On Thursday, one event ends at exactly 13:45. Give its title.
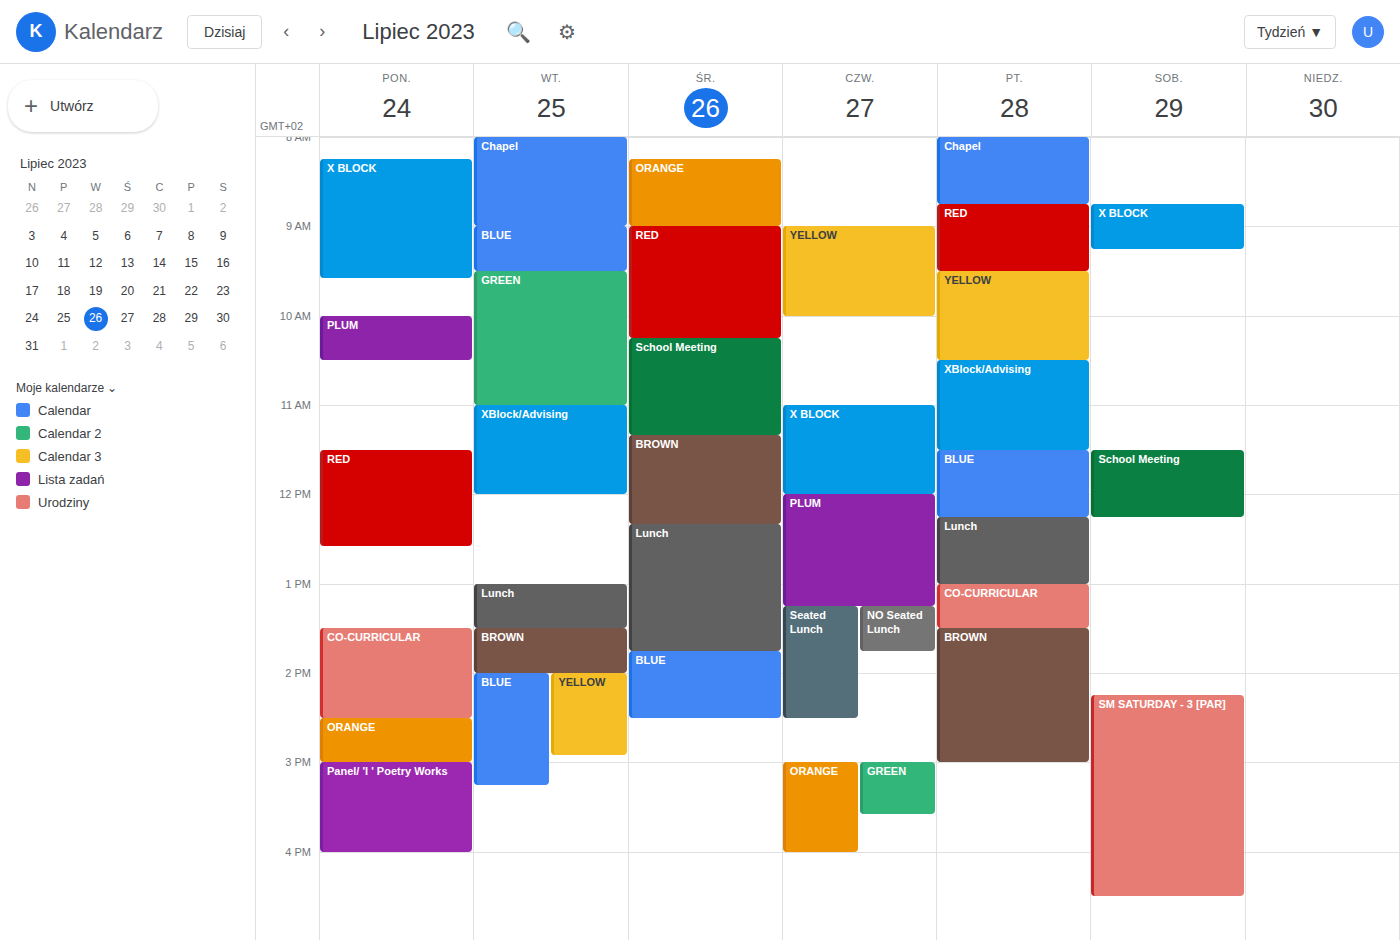
"NO Seated Lunch"